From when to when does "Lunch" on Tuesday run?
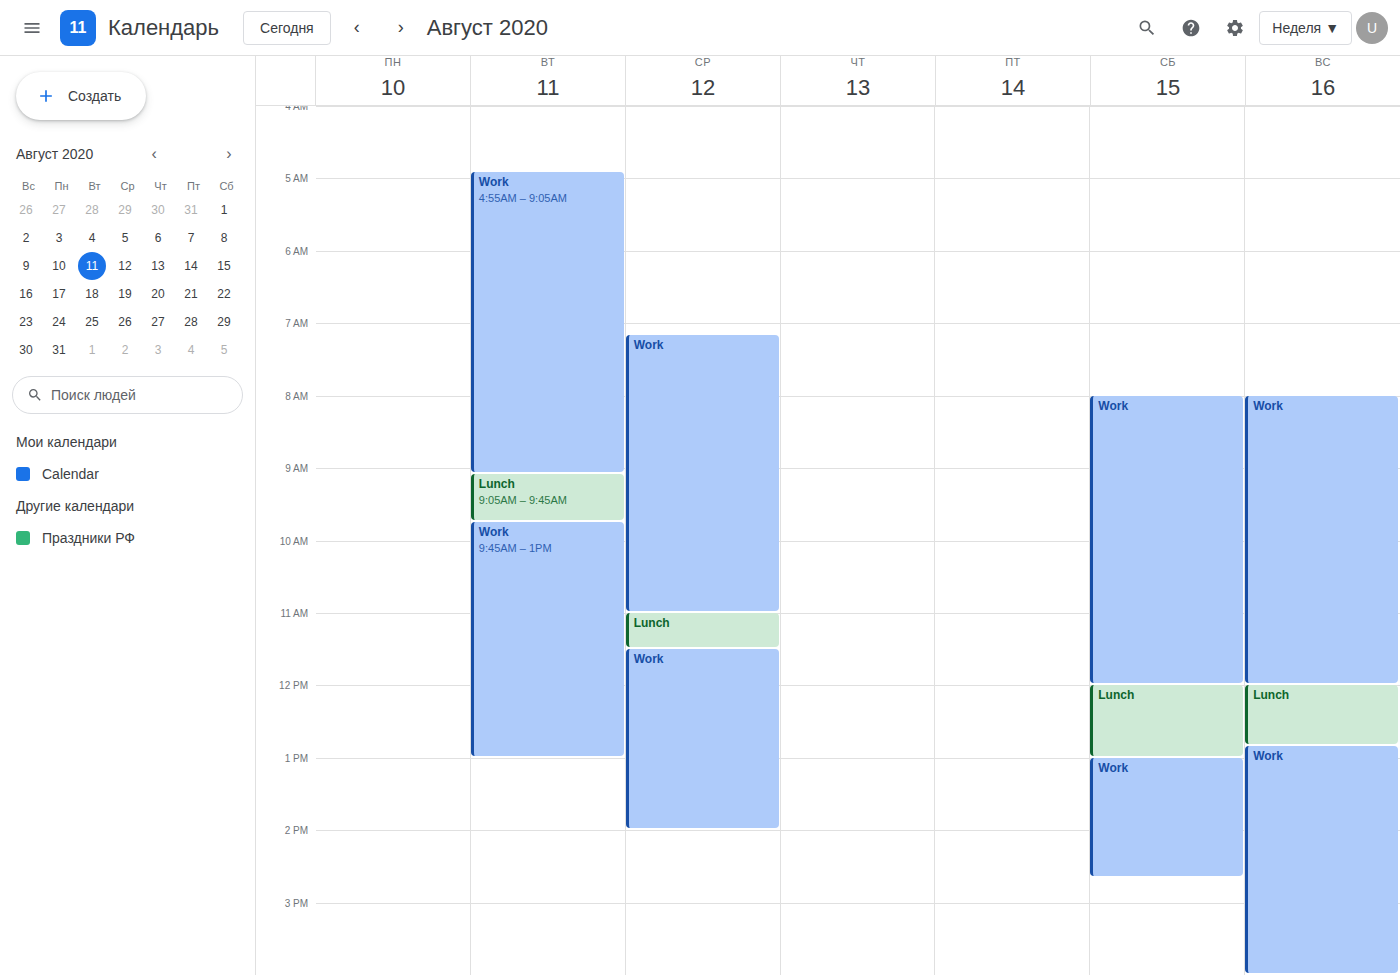
9:05 AM to 9:45 AM